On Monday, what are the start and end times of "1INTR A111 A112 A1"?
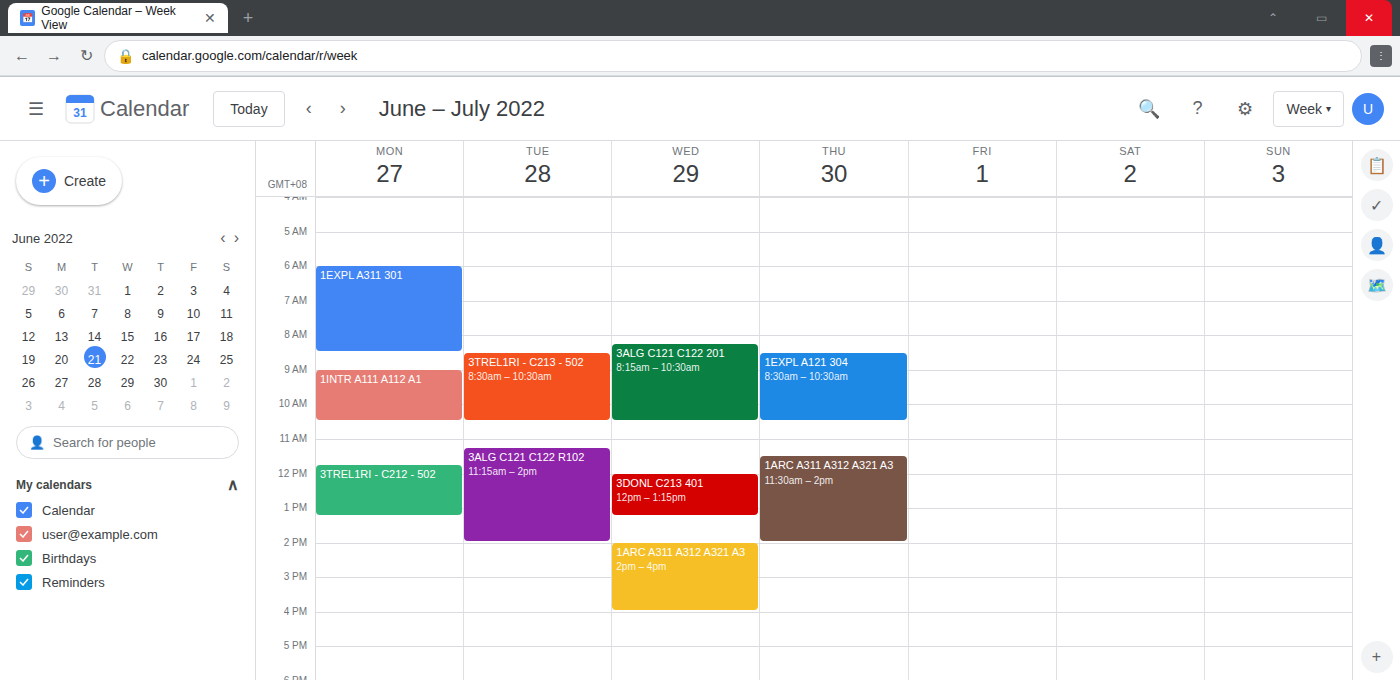
9:00 AM to 10:30 AM